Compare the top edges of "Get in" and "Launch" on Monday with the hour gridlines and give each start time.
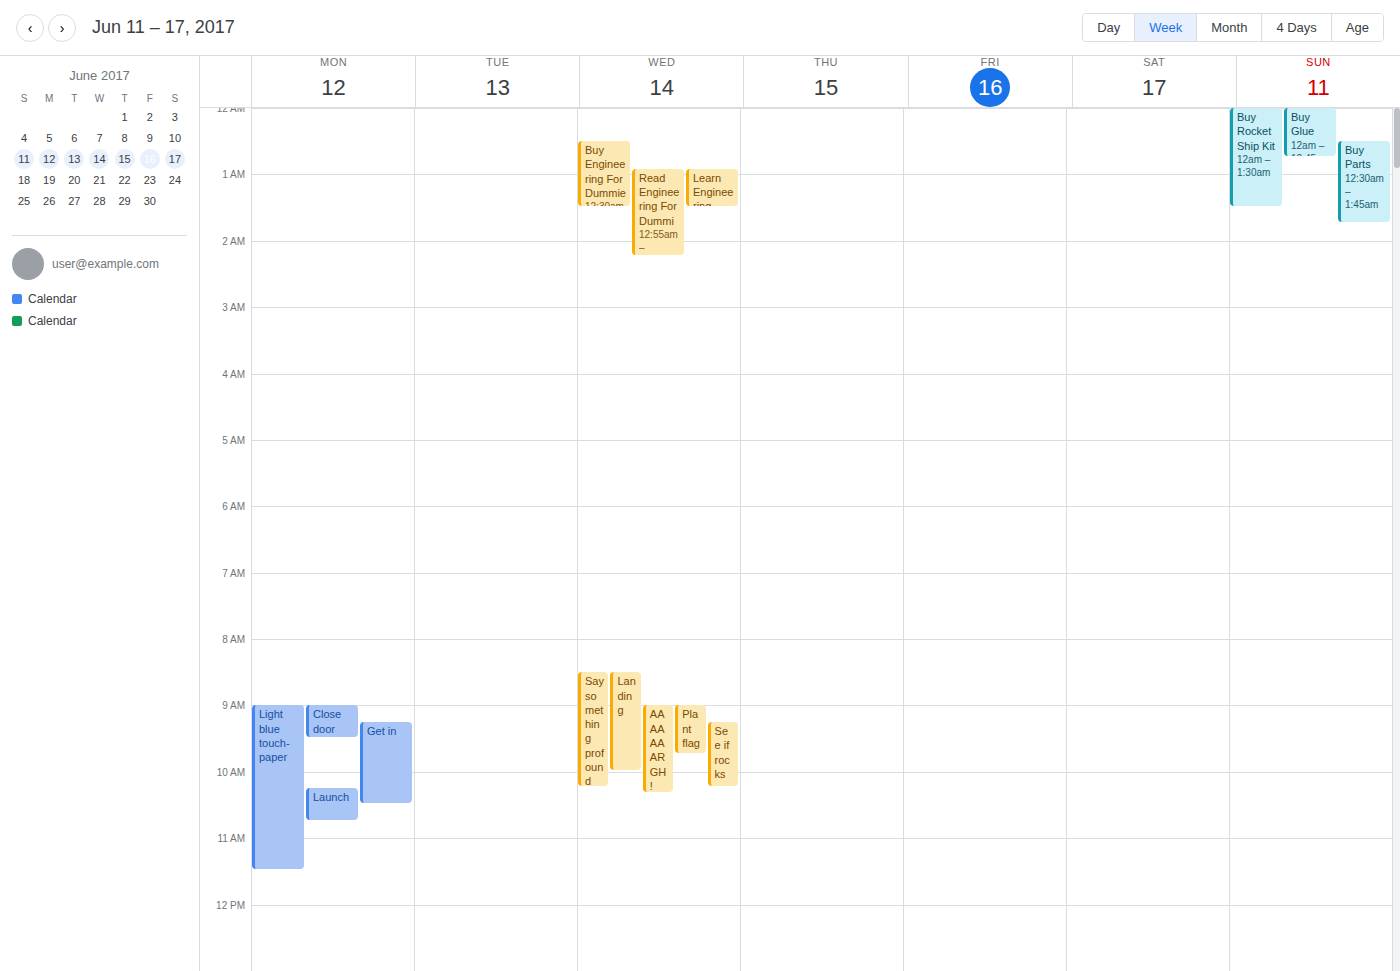
"Get in": 9:15 AM, neither: a quarter of the way from the 9 AM line to the 10 AM line. "Launch": 10:15 AM, neither: a quarter of the way from the 10 AM line to the 11 AM line.